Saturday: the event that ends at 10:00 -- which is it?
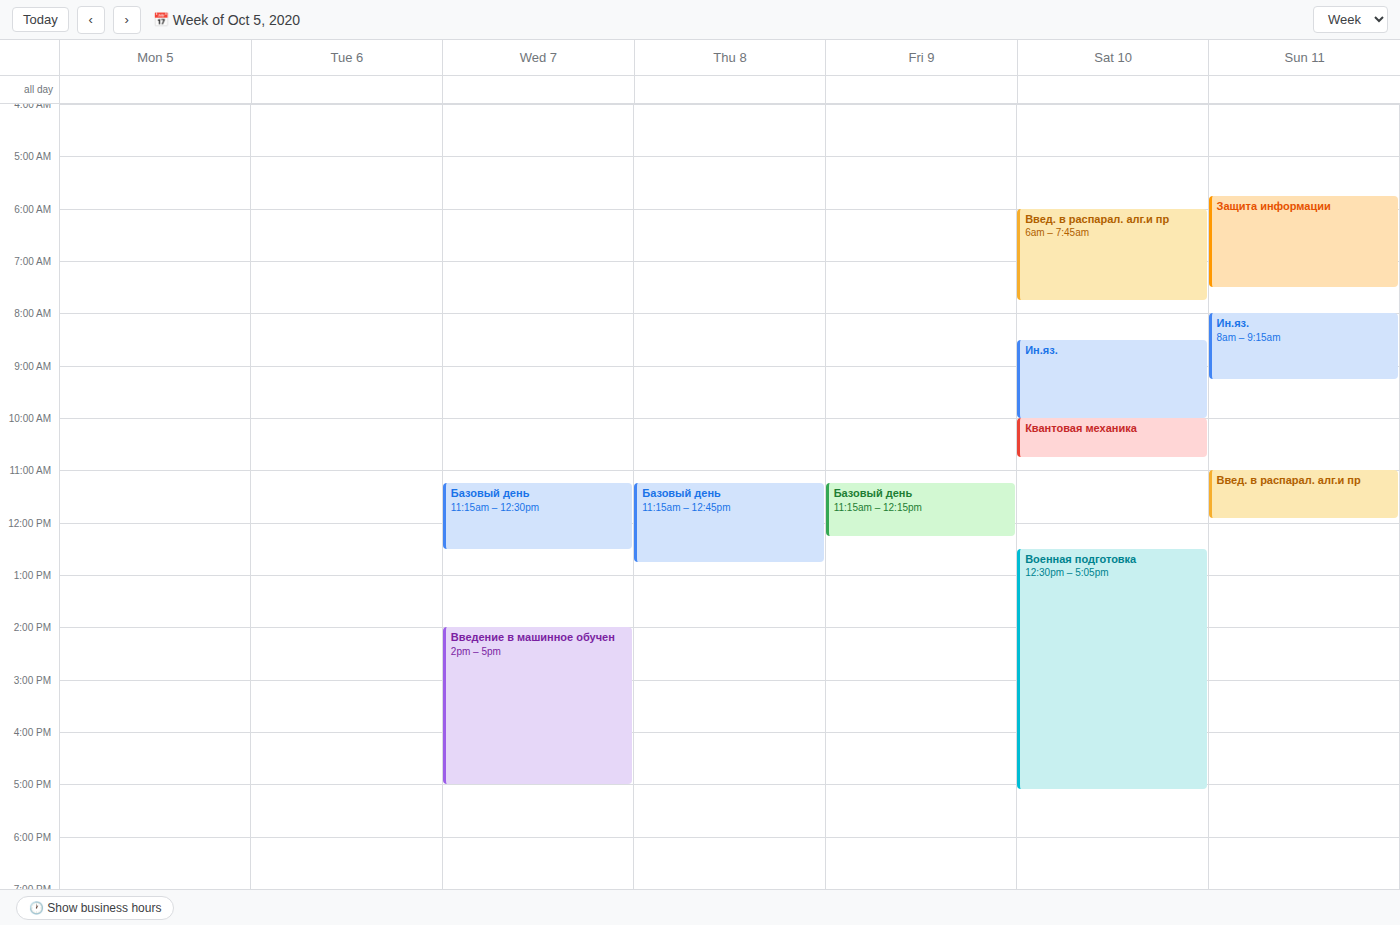
"Ин.яз."